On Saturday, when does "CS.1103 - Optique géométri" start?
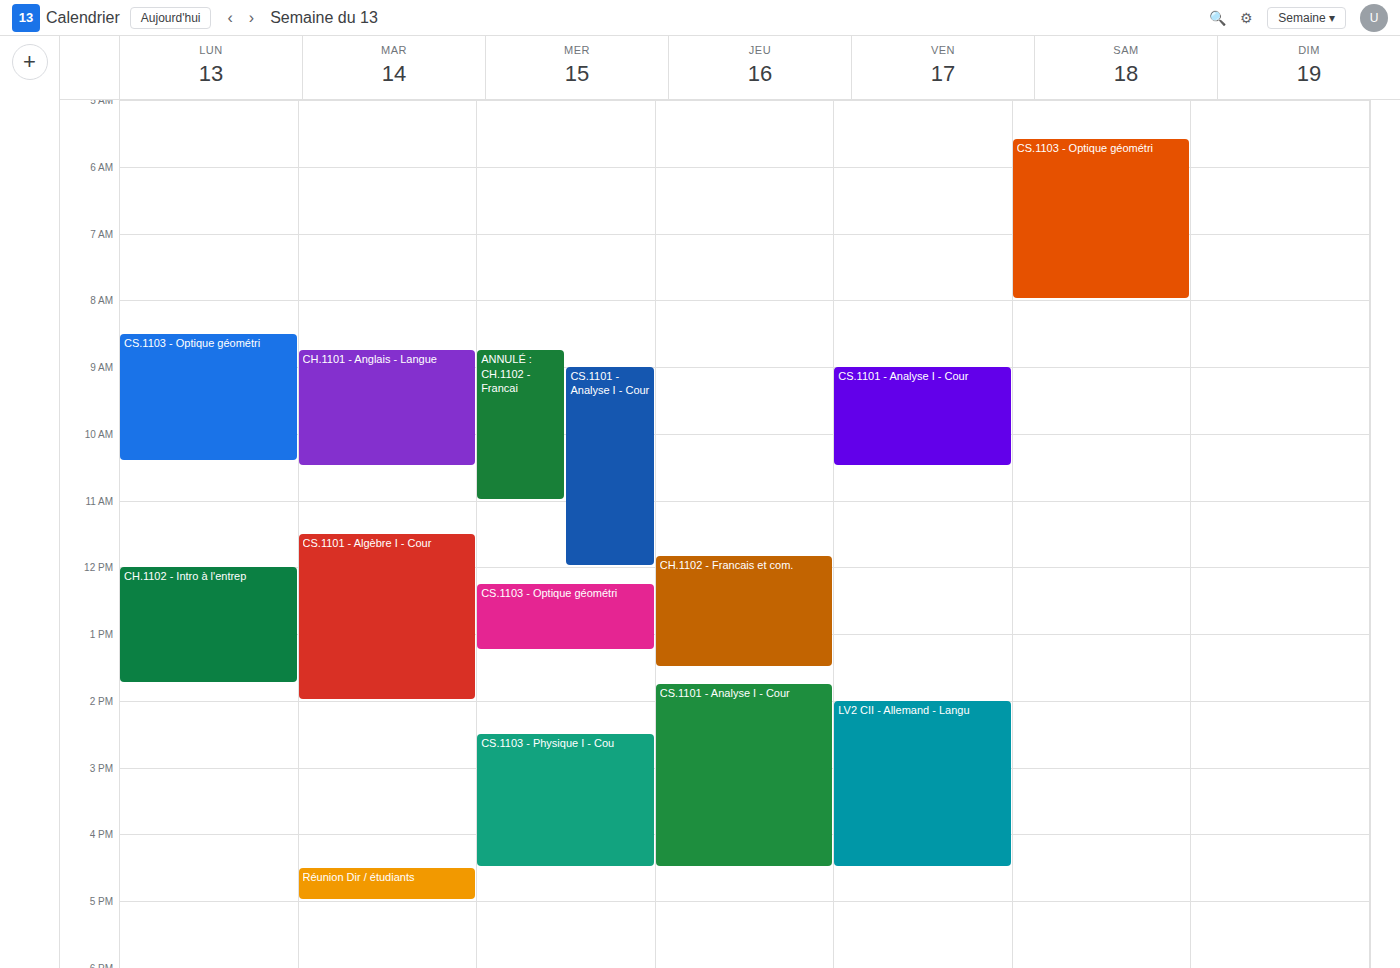
5:35 AM